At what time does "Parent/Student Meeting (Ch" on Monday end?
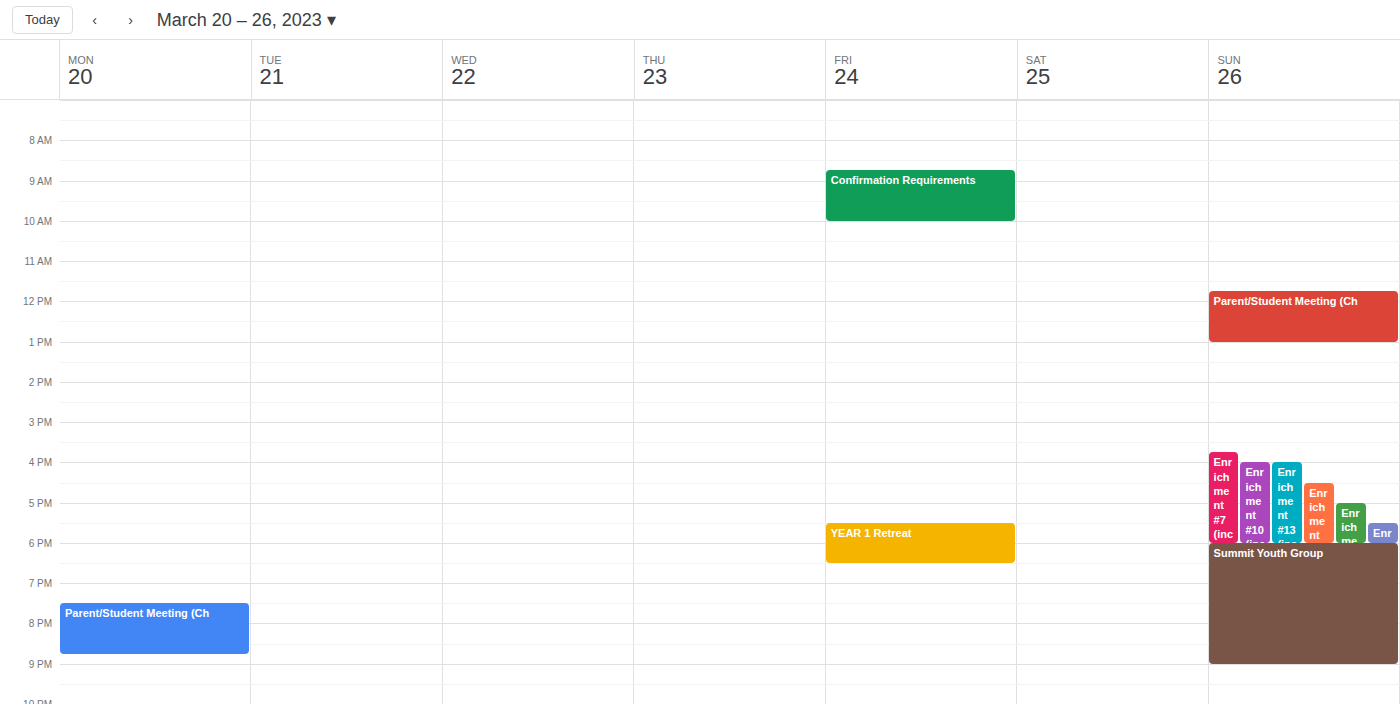
8:45 PM